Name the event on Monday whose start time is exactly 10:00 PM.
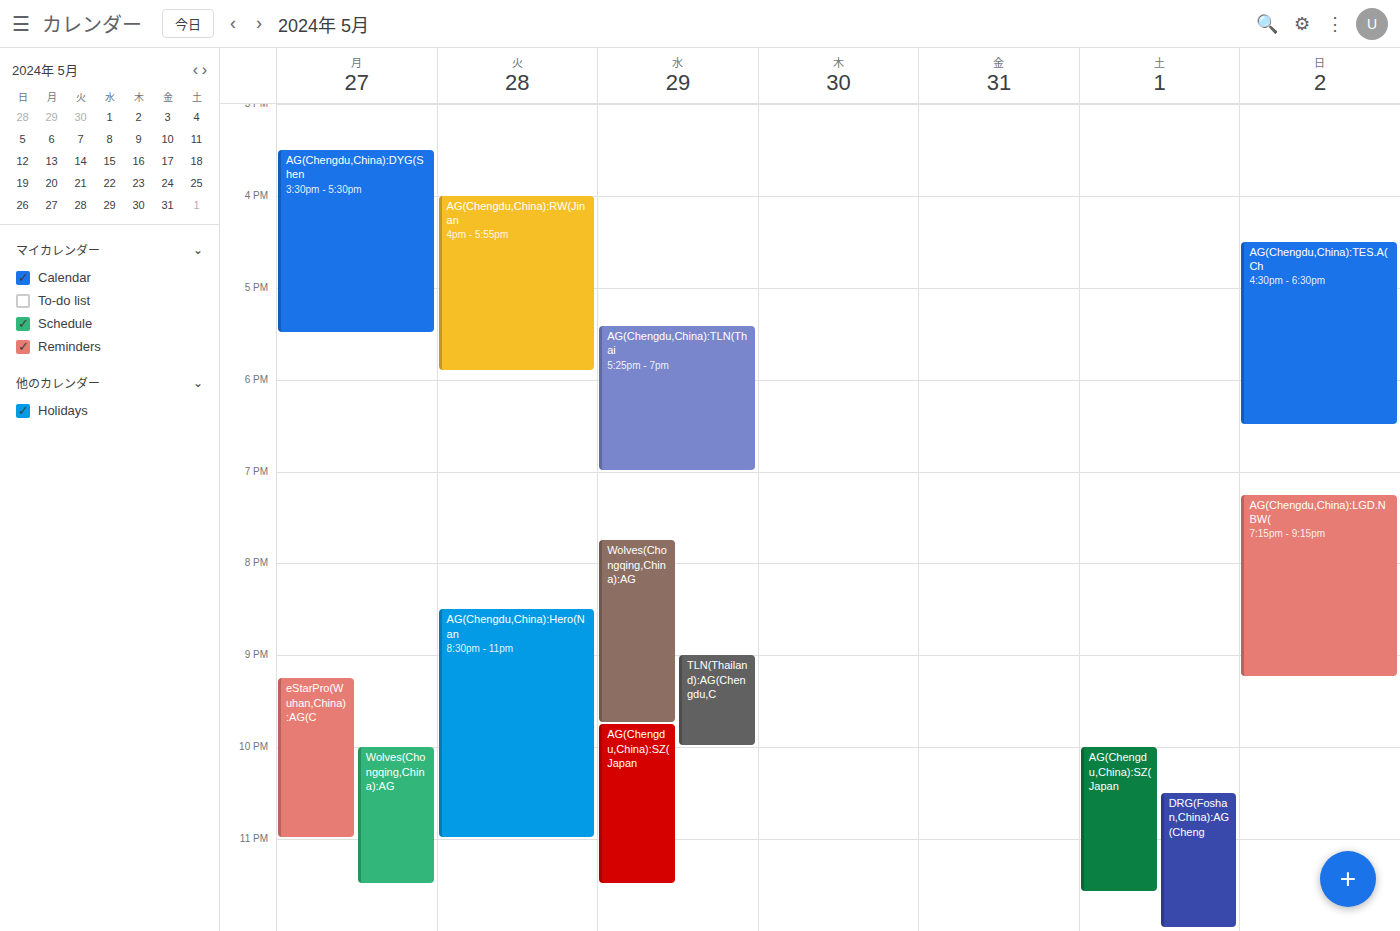
"Wolves(Chongqing,China):AG"